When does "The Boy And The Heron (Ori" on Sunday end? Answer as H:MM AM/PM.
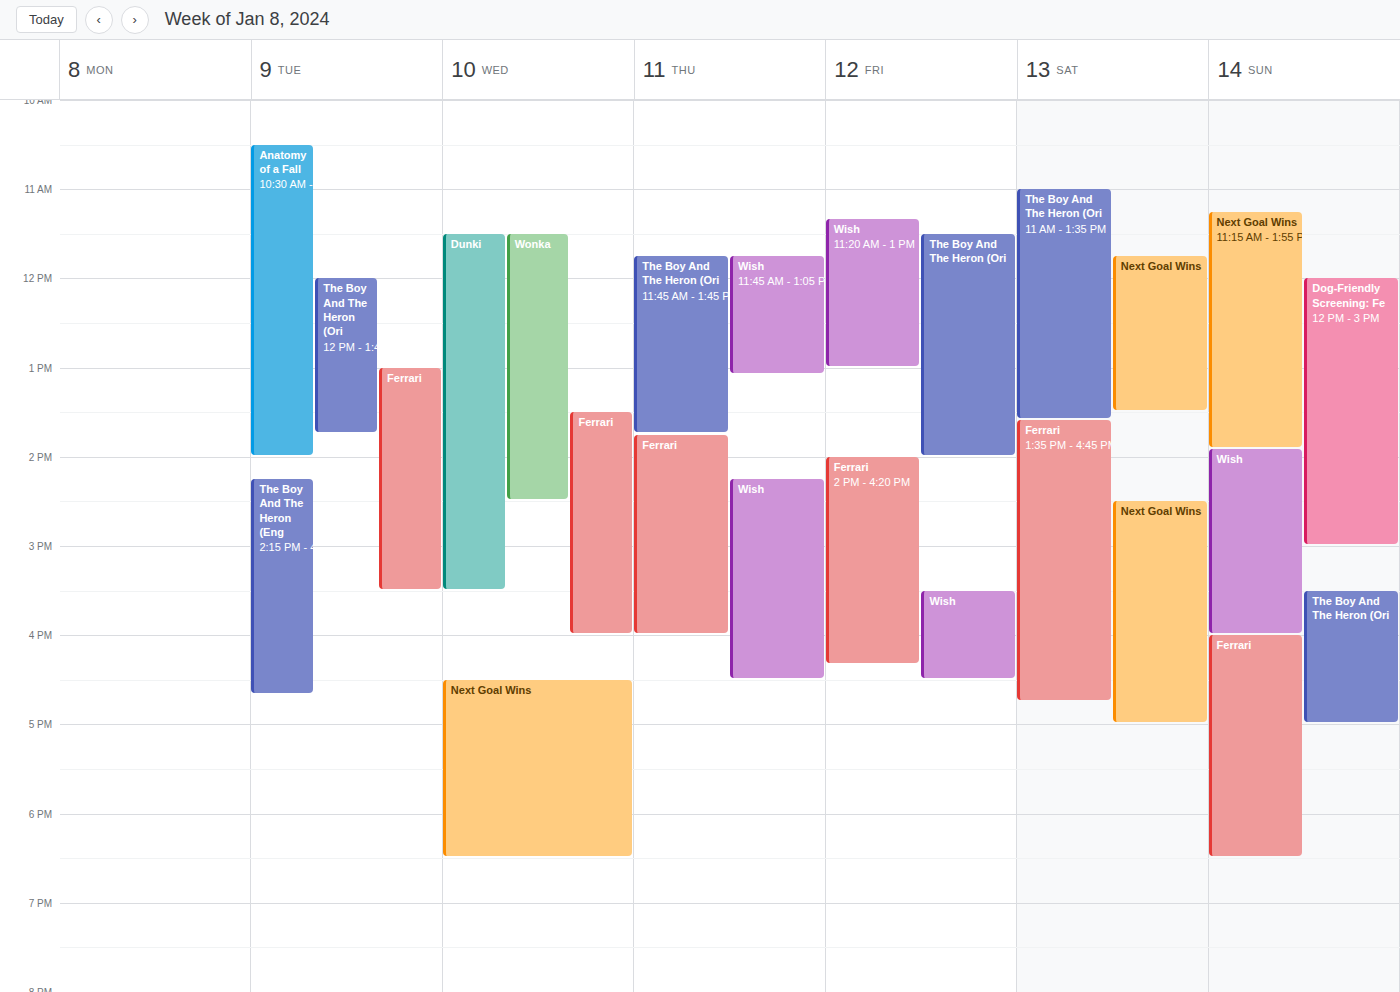
5:00 PM